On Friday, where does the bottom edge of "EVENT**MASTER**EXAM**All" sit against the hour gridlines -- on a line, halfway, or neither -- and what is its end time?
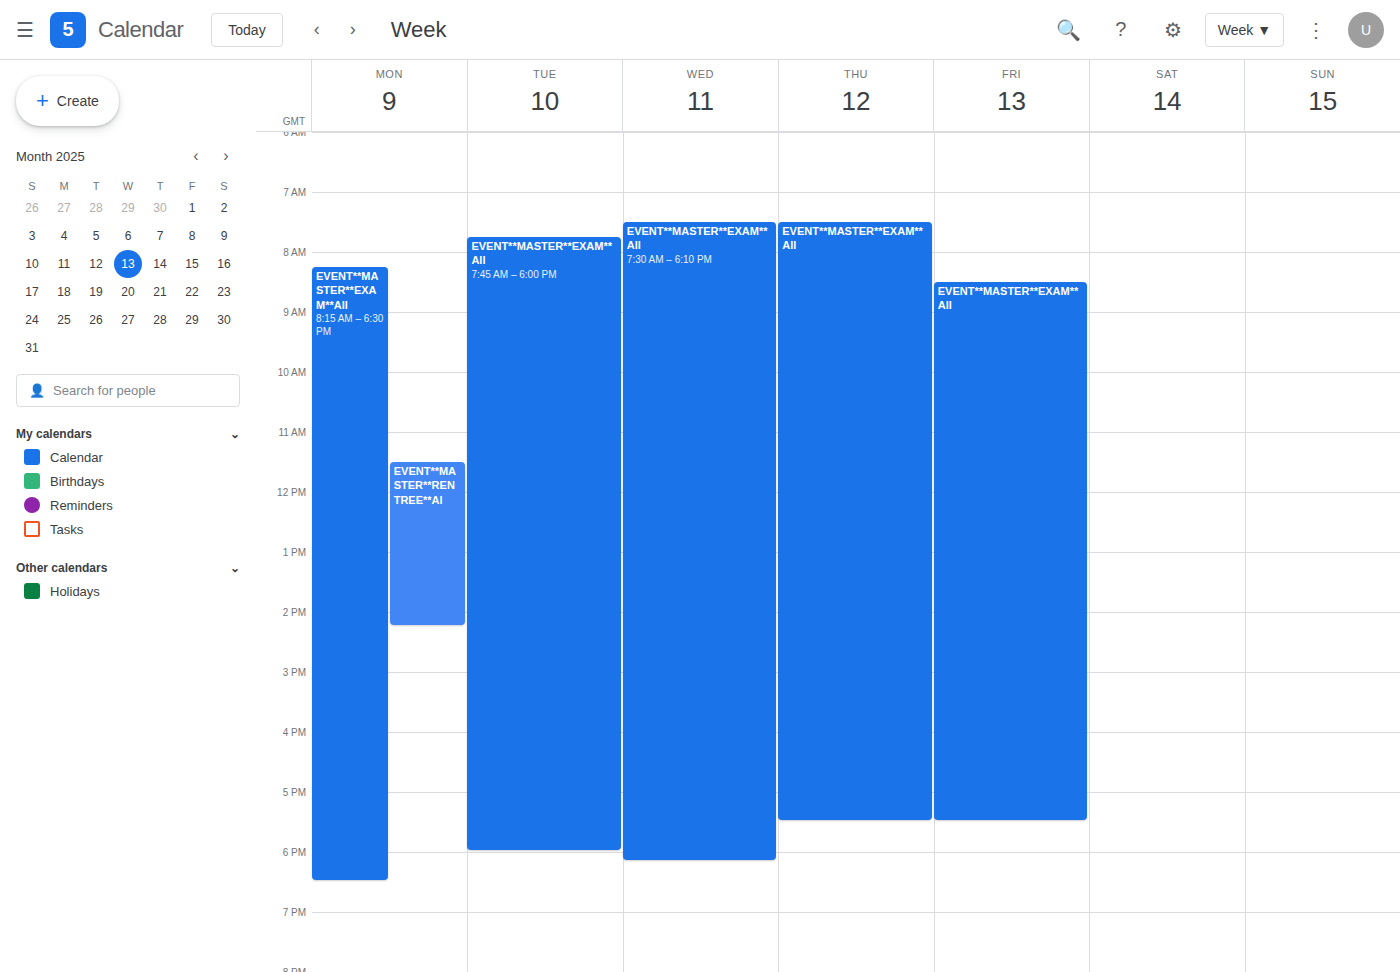
5:30 PM -- halfway between the 5 PM and 6 PM lines.